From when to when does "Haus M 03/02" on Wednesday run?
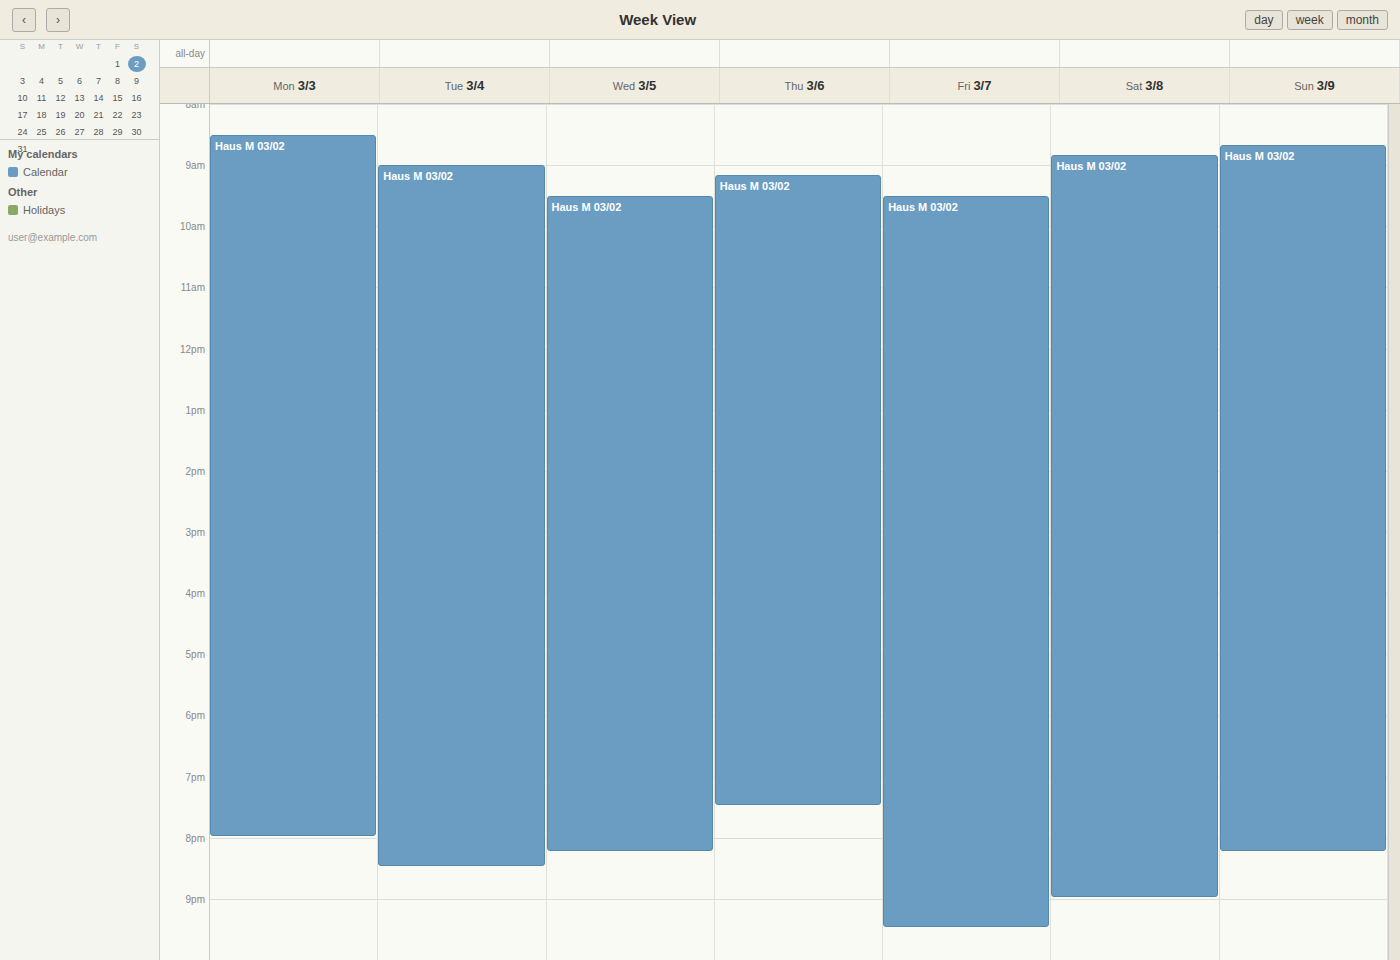
9:30 AM to 8:15 PM